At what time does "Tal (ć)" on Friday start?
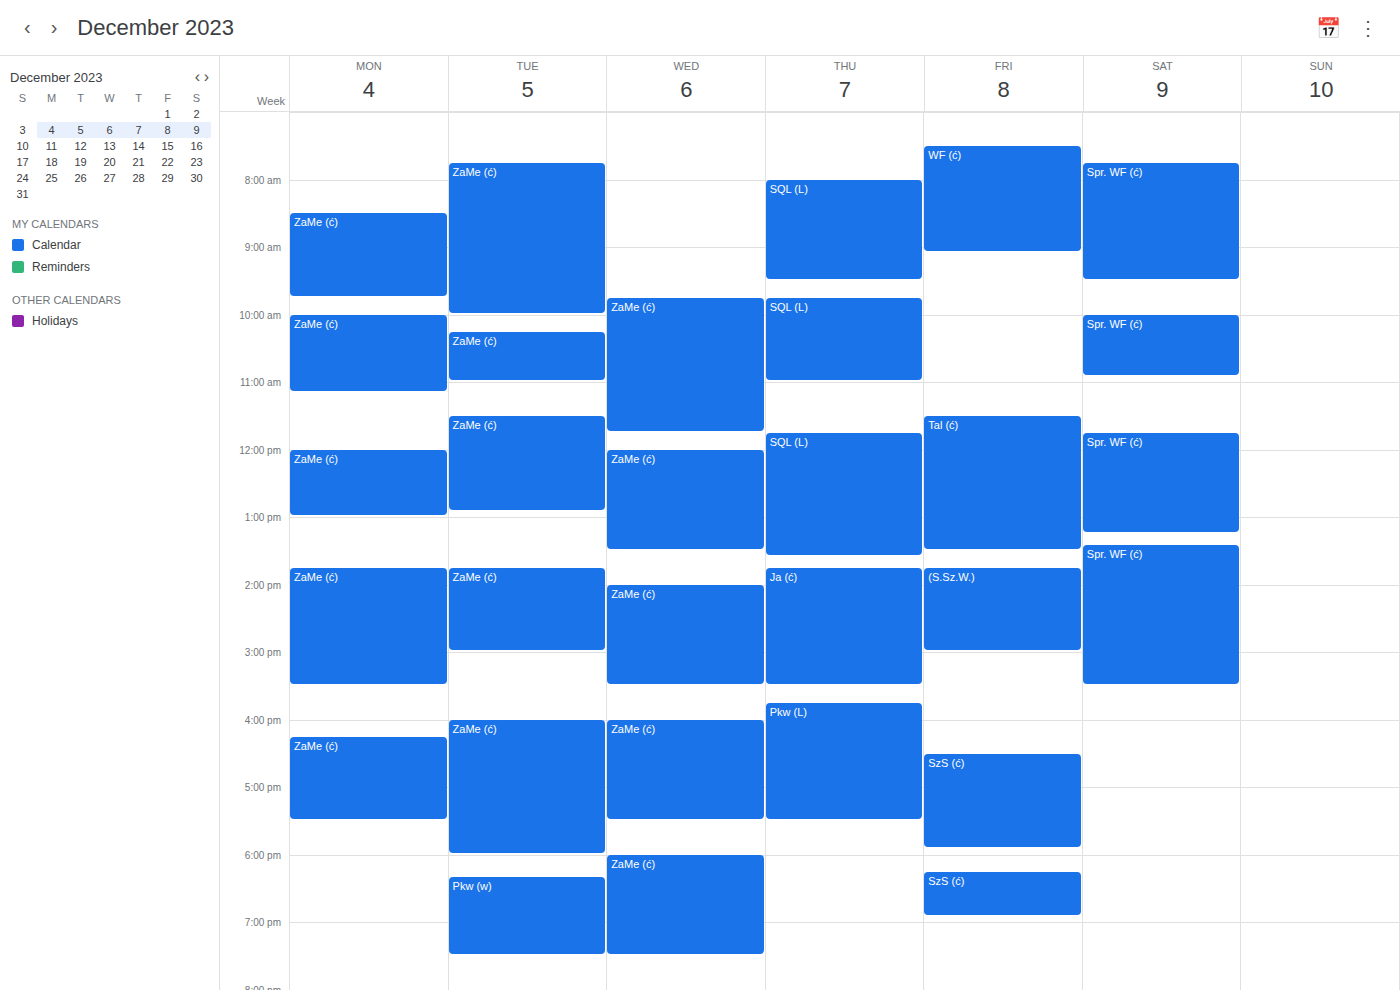
11:30 AM